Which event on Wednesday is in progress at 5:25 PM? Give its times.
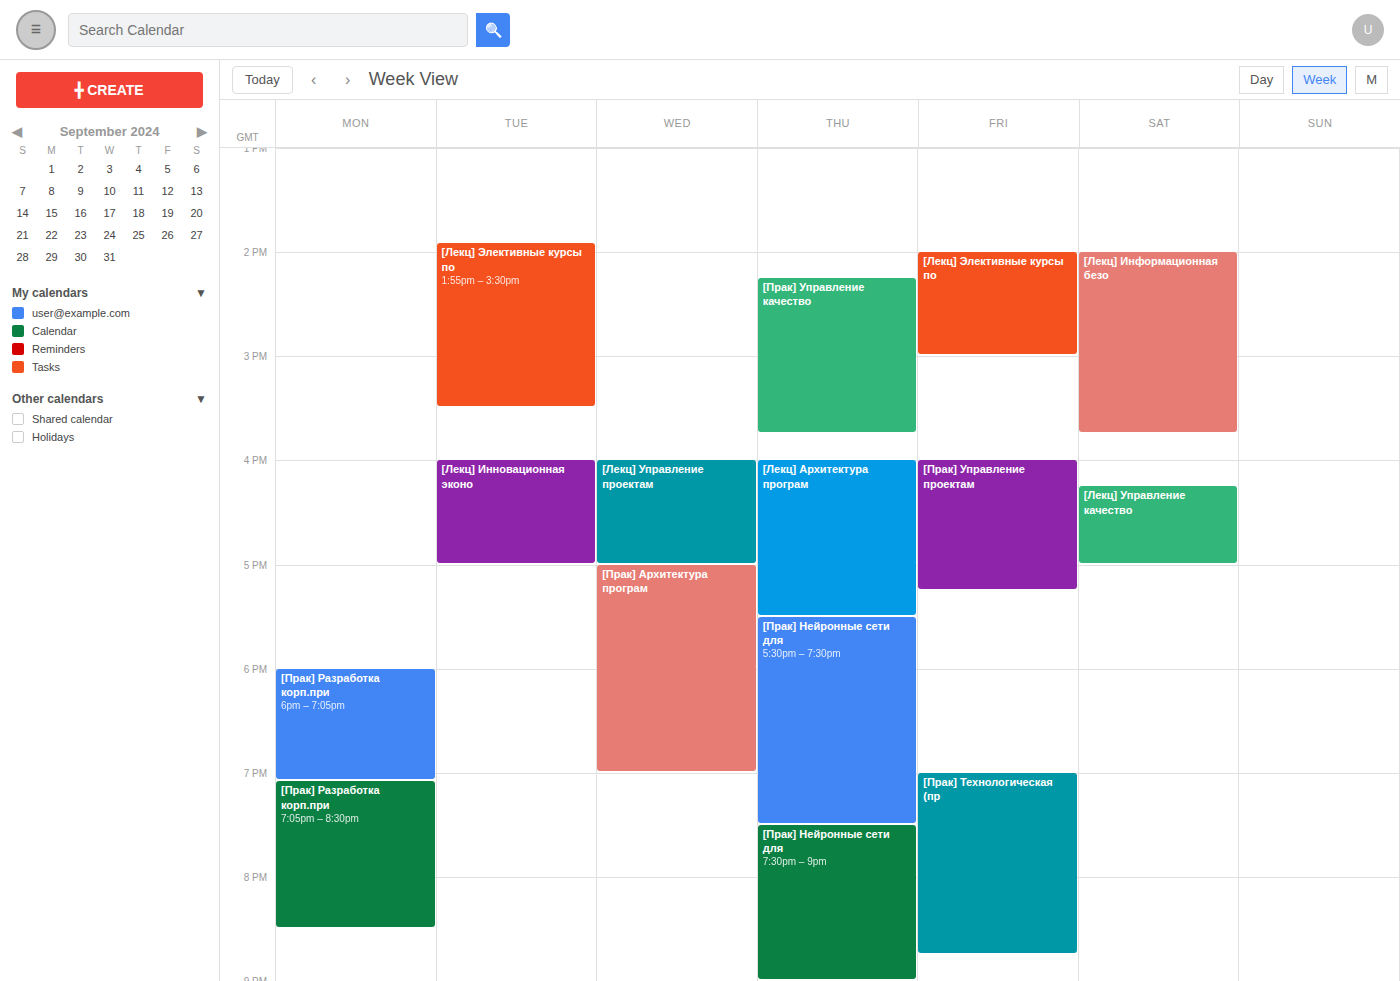
"[Прак] Архитектура програм", 5:00 PM to 7:00 PM